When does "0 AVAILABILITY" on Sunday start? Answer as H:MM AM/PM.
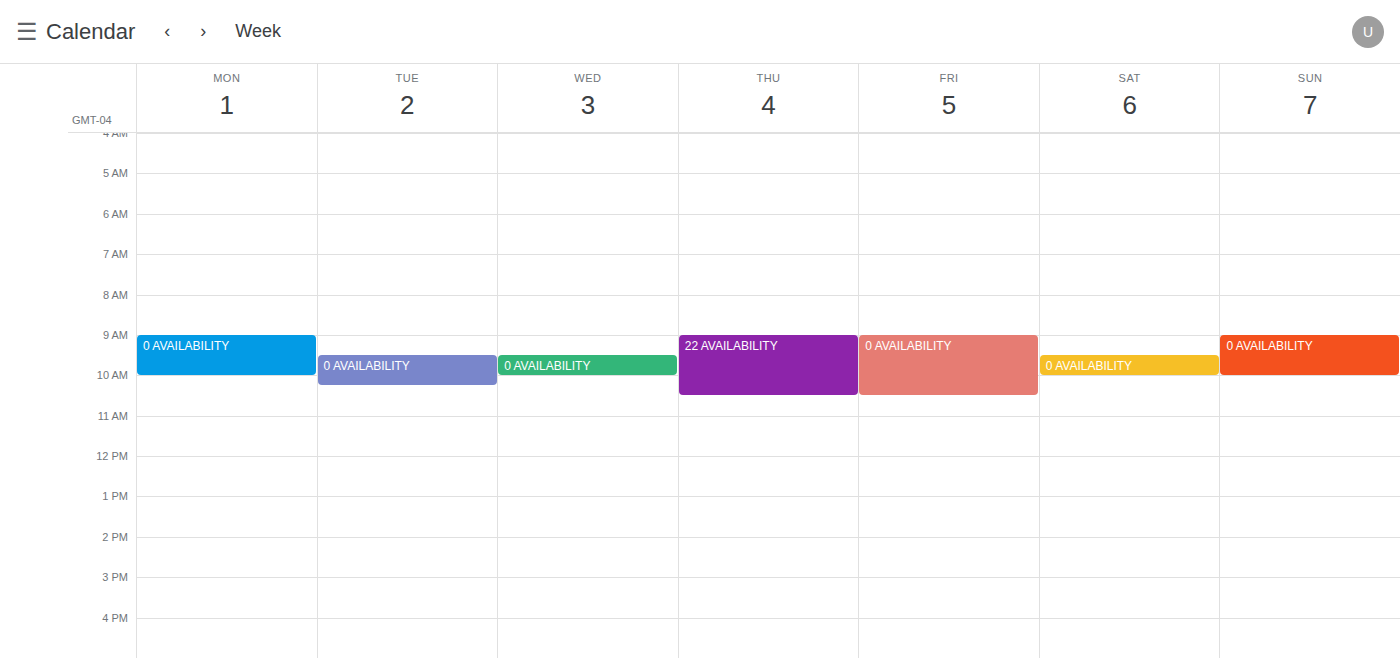
9:00 AM